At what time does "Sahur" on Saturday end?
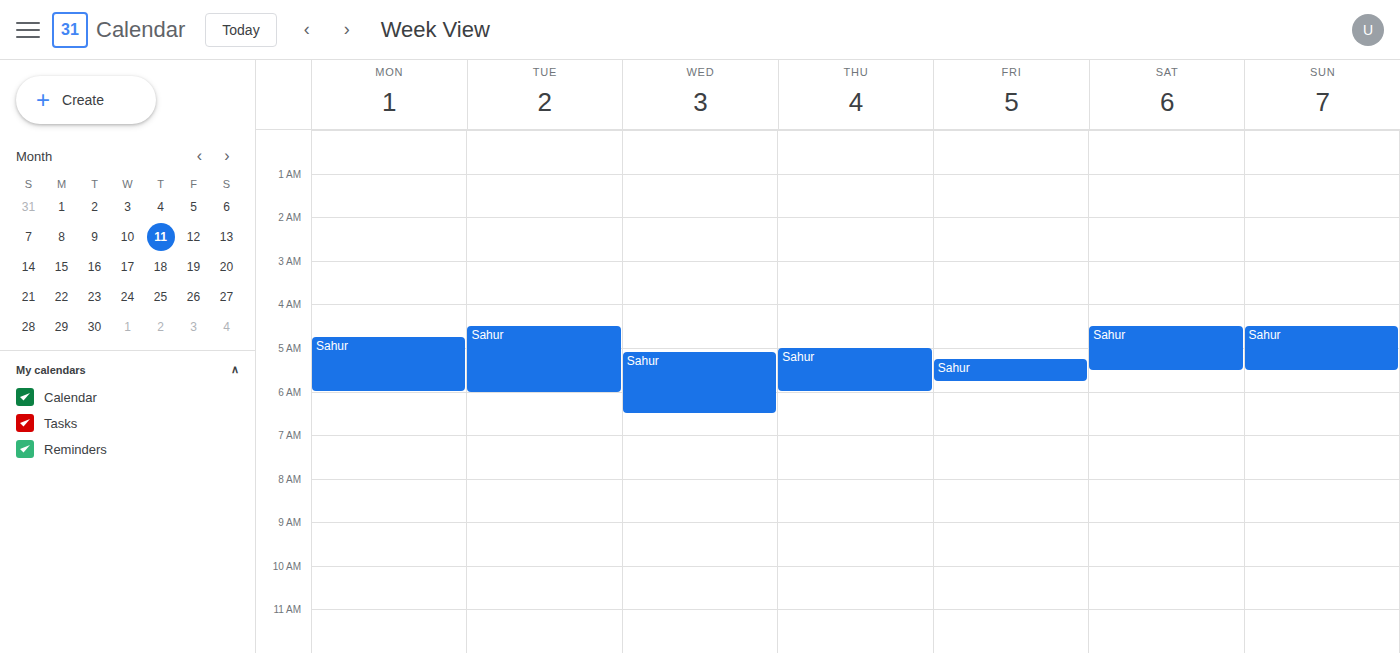
5:30 AM